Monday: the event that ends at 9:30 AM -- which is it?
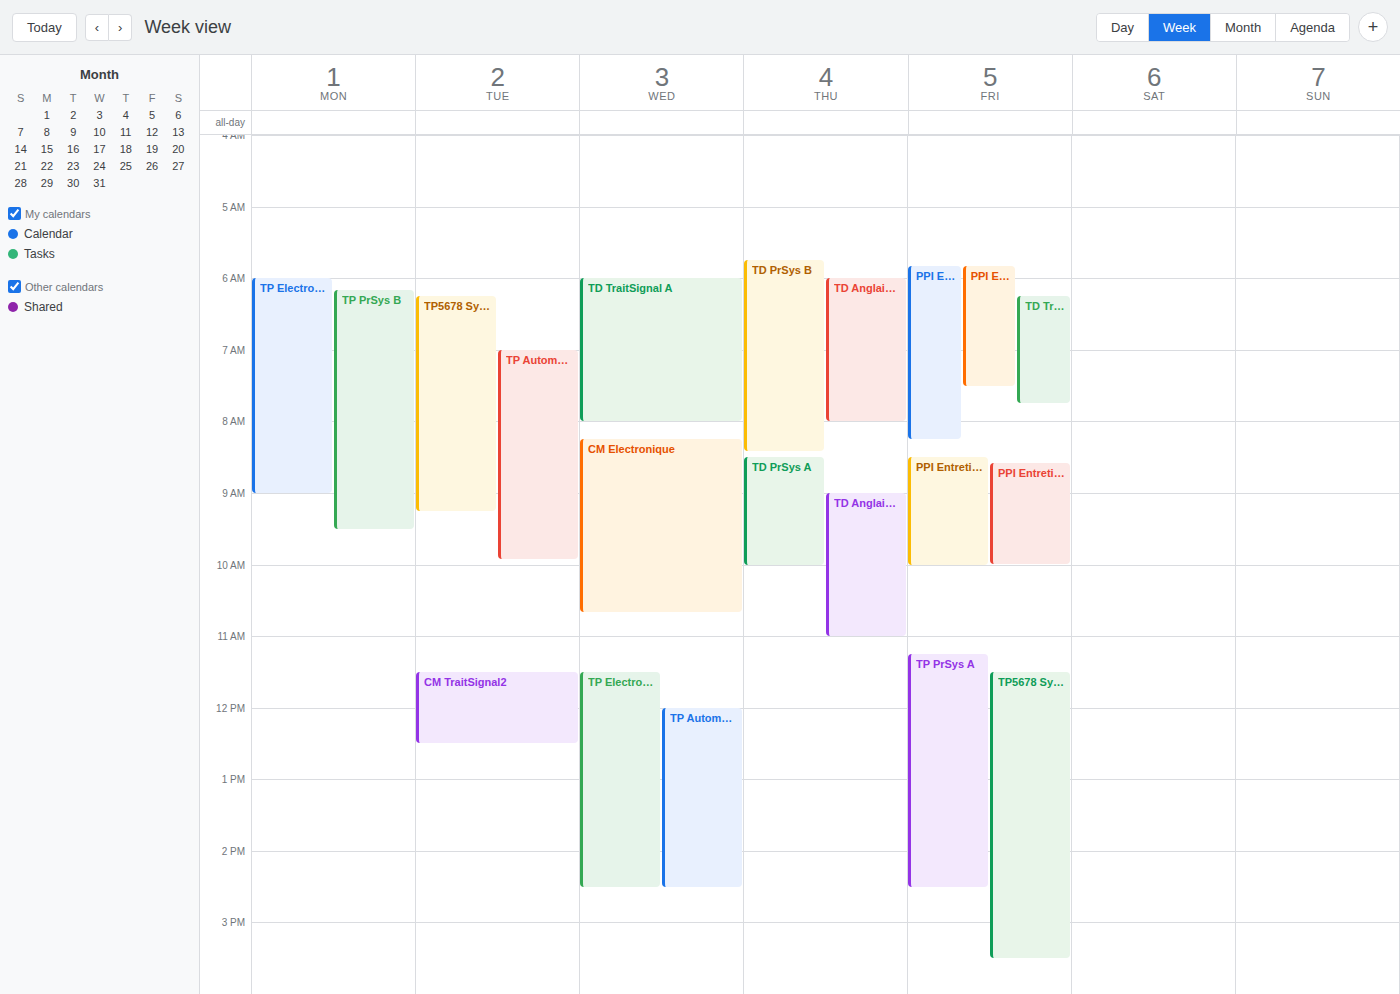
"TP PrSys B"